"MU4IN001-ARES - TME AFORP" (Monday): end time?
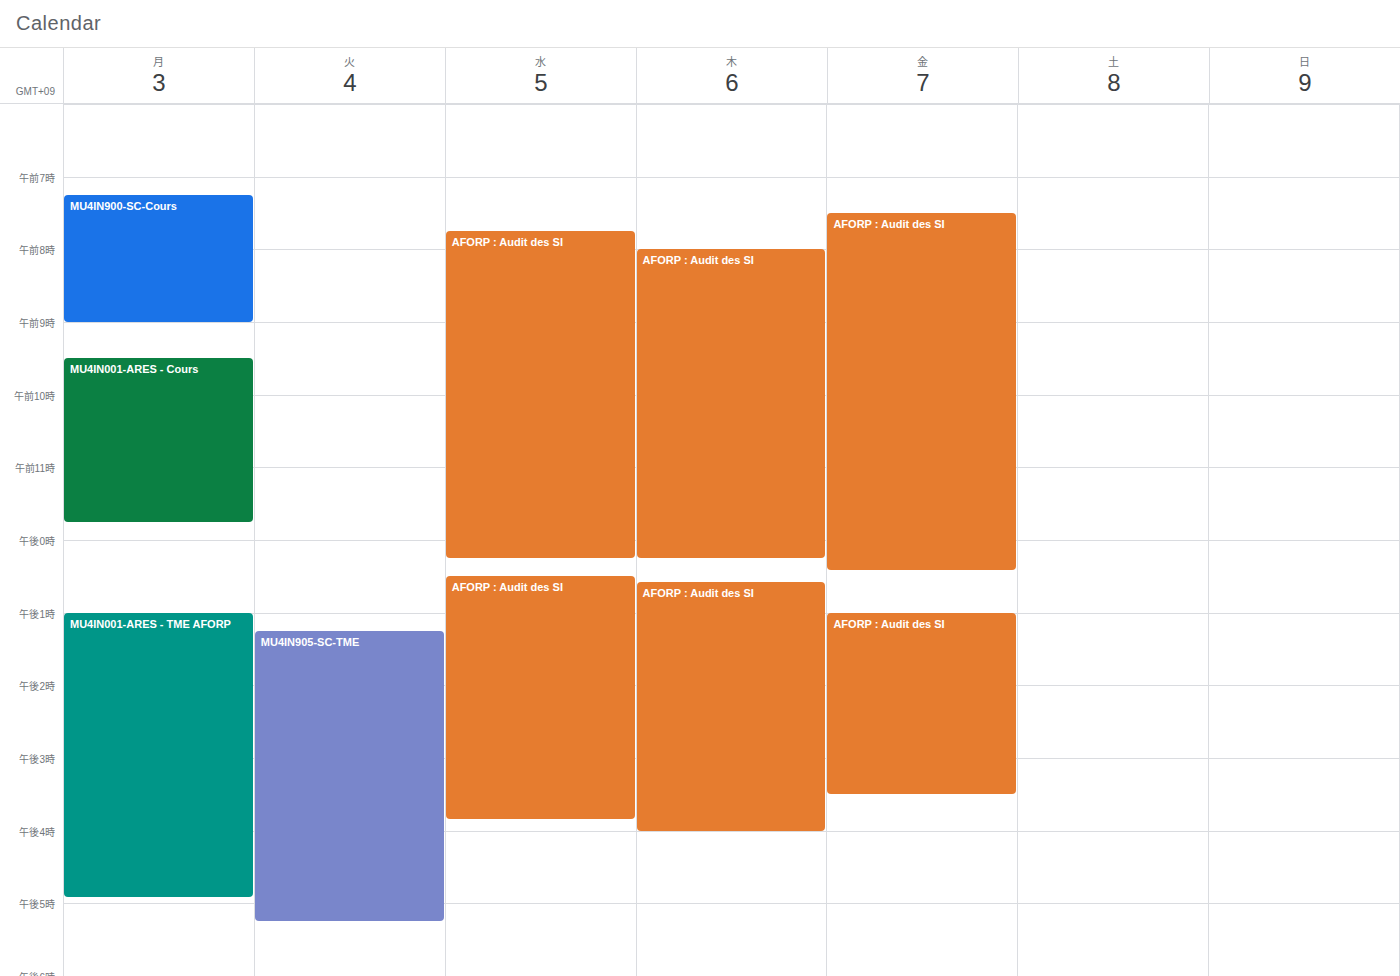
4:55 PM